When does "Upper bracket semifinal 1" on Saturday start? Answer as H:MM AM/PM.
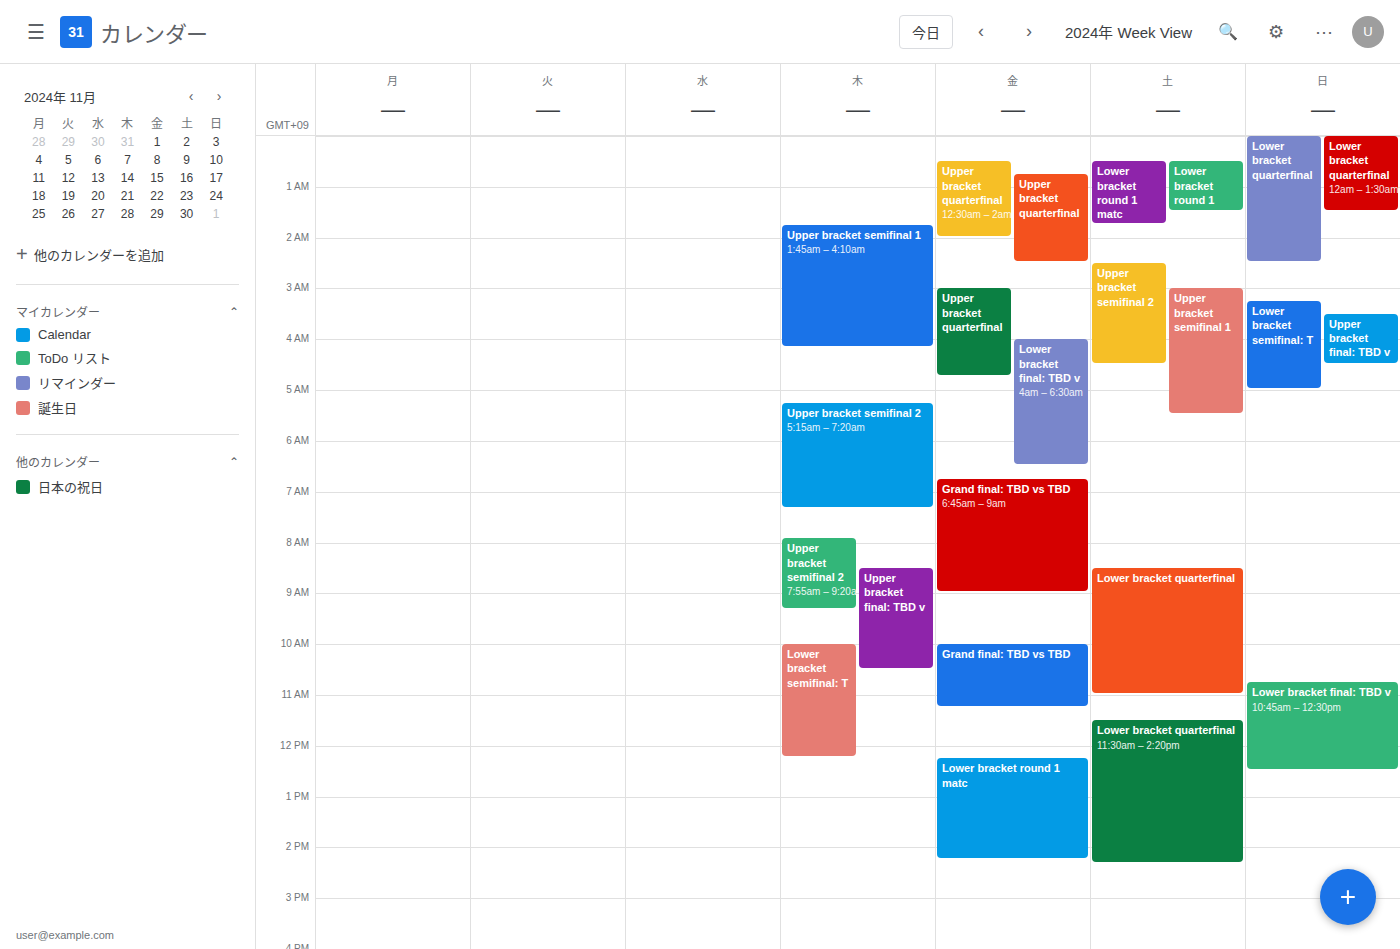
3:00 AM